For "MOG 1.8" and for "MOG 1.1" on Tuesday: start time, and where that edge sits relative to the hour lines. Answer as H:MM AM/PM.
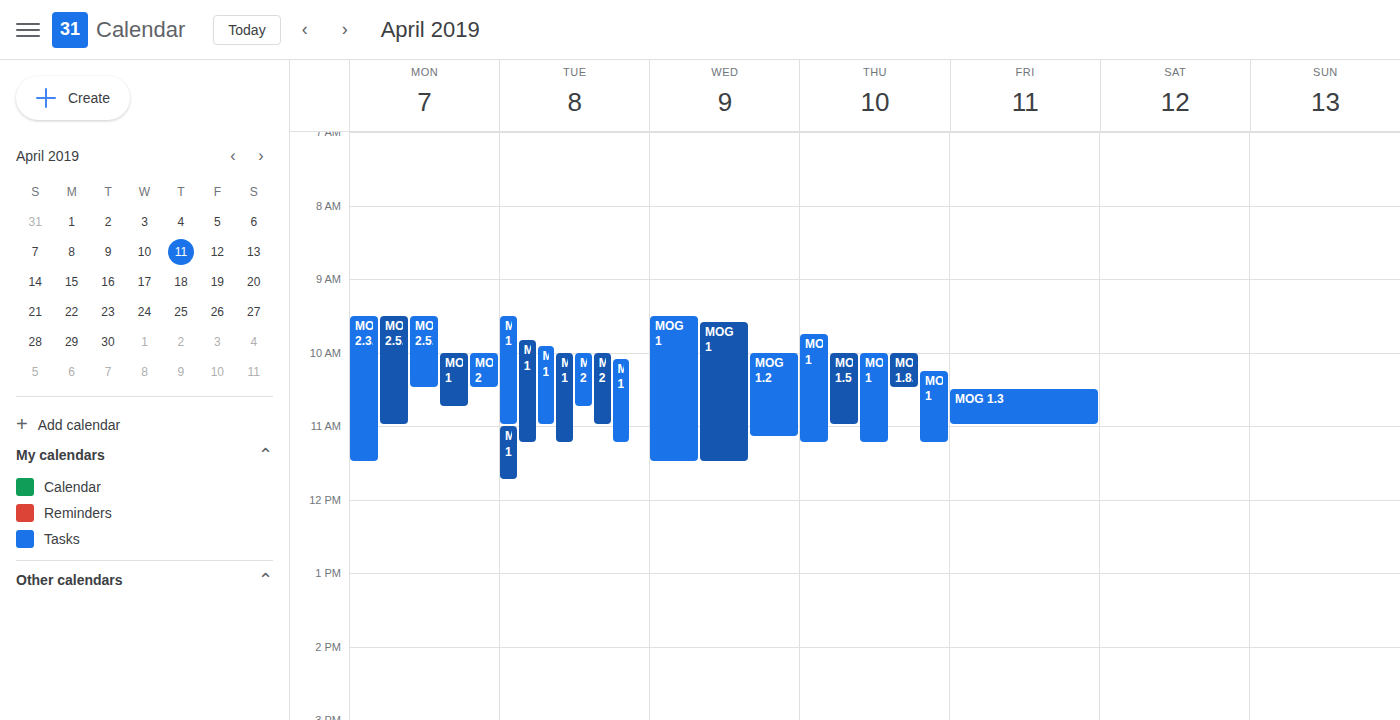
"MOG 1.8": 11:00 AM, exactly on the 11 AM line. "MOG 1.1": 10:00 AM, exactly on the 10 AM line.